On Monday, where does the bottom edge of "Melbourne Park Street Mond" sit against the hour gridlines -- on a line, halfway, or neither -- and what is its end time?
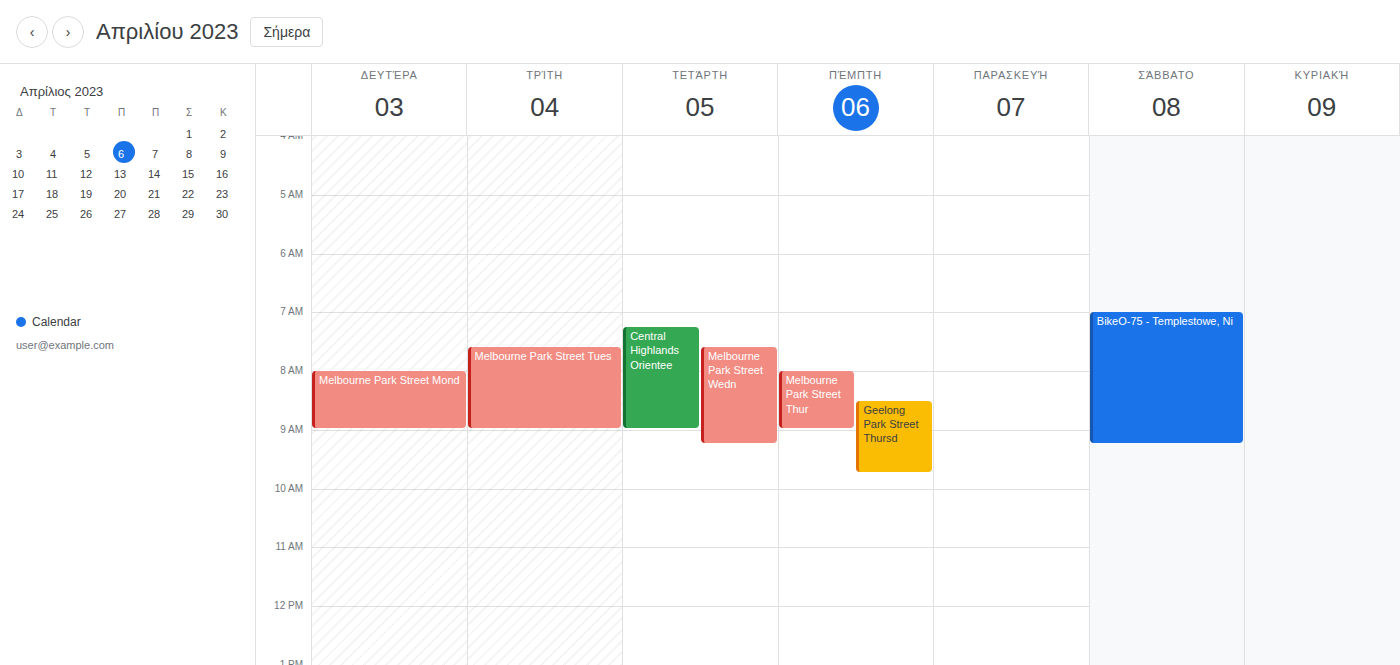
09:00 -- exactly on the 09:00 line.